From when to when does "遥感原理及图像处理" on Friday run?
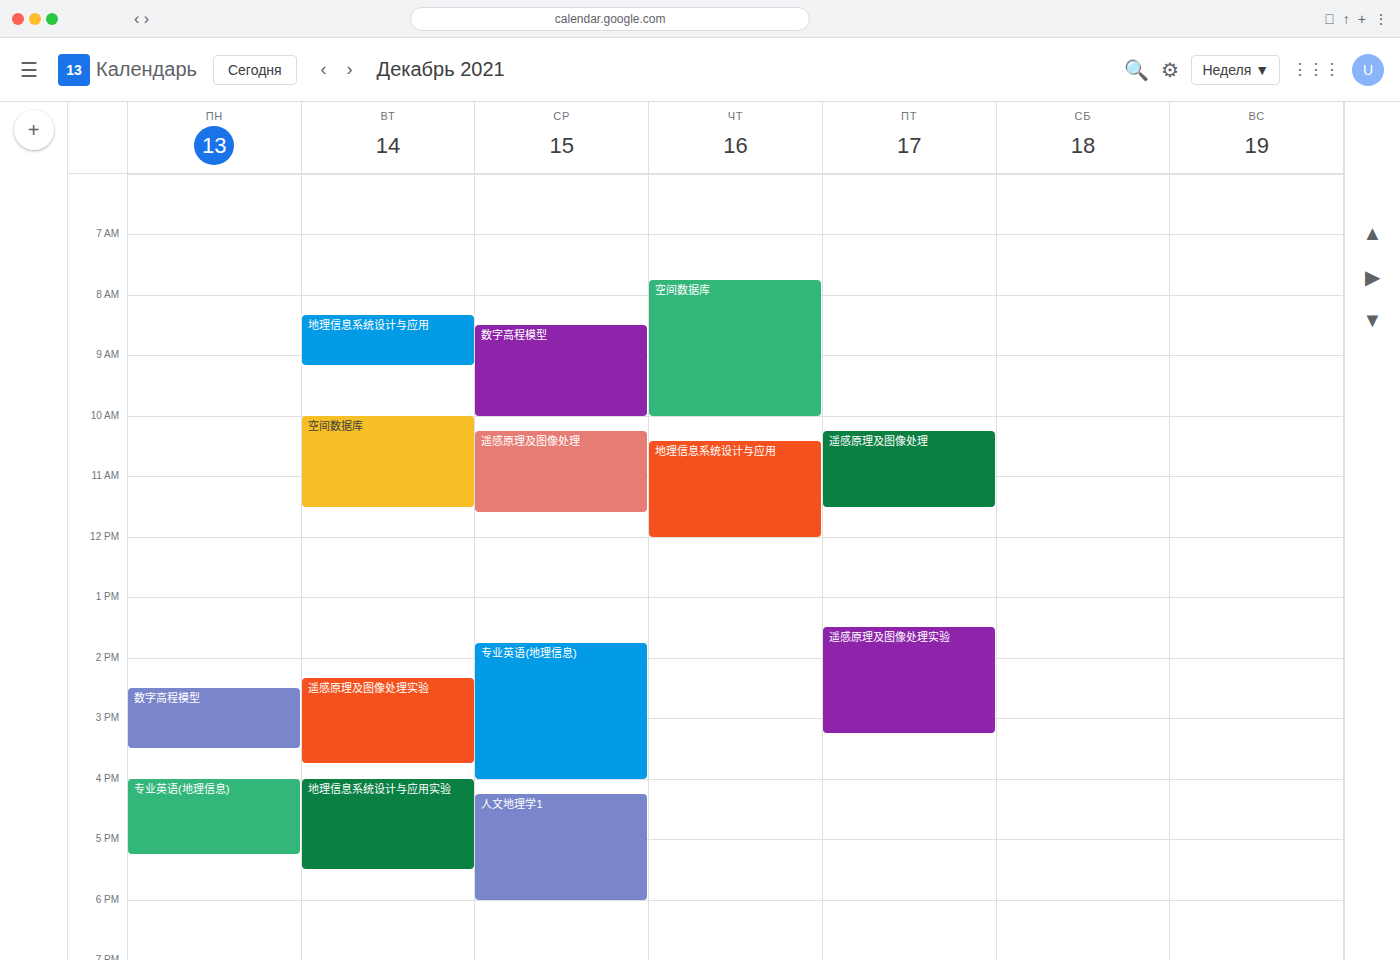
10:15 AM to 11:30 AM